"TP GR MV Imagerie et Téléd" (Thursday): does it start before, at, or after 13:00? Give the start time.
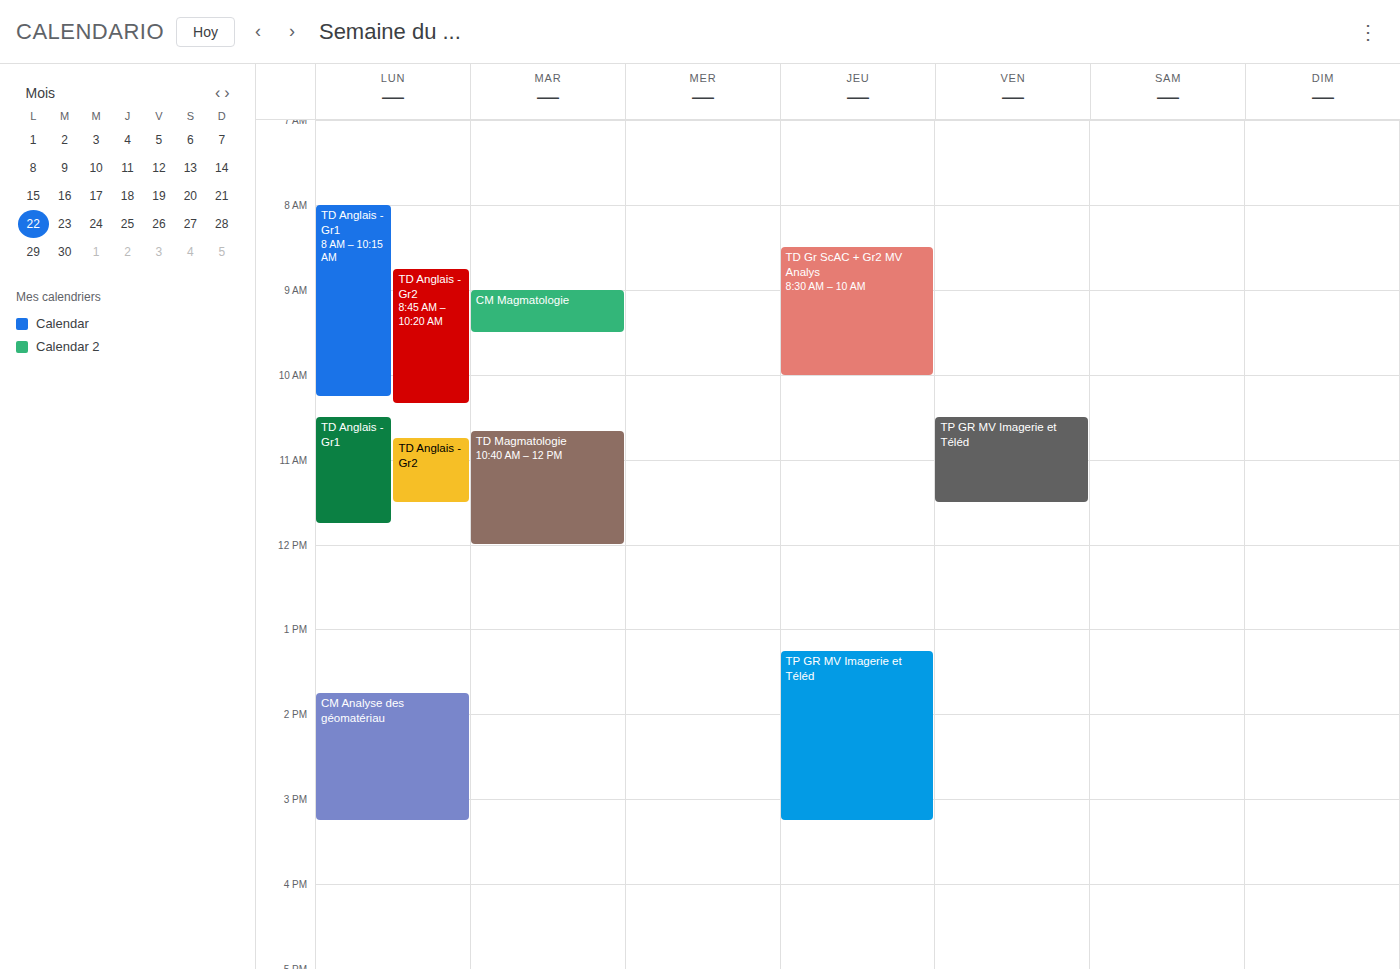
13:15 -- after 13:00, 15 minutes below the 13:00 line.